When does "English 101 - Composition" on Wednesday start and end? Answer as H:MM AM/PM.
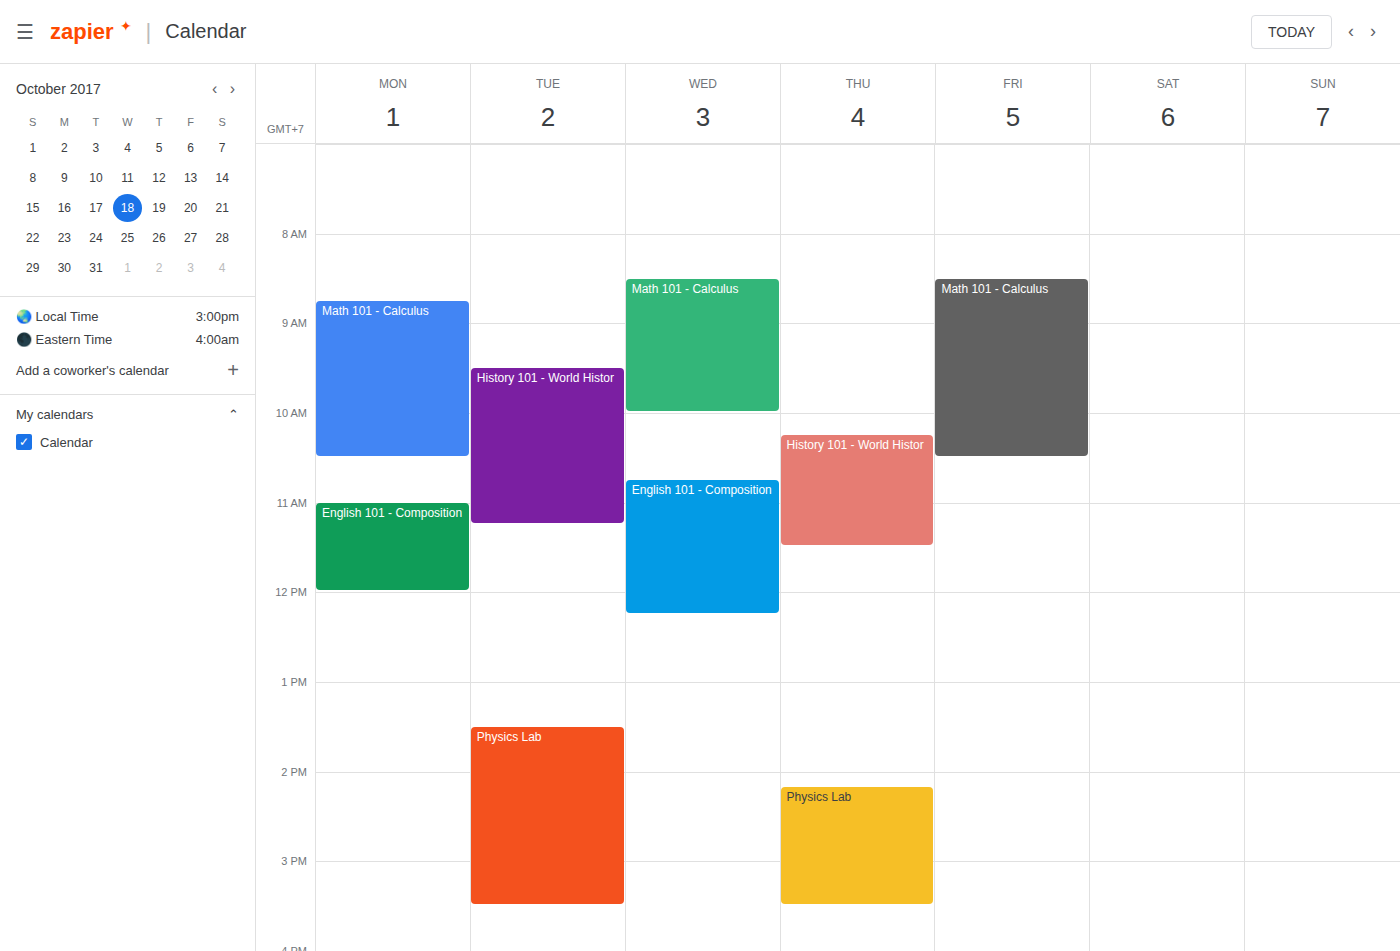
10:45 AM to 12:15 PM